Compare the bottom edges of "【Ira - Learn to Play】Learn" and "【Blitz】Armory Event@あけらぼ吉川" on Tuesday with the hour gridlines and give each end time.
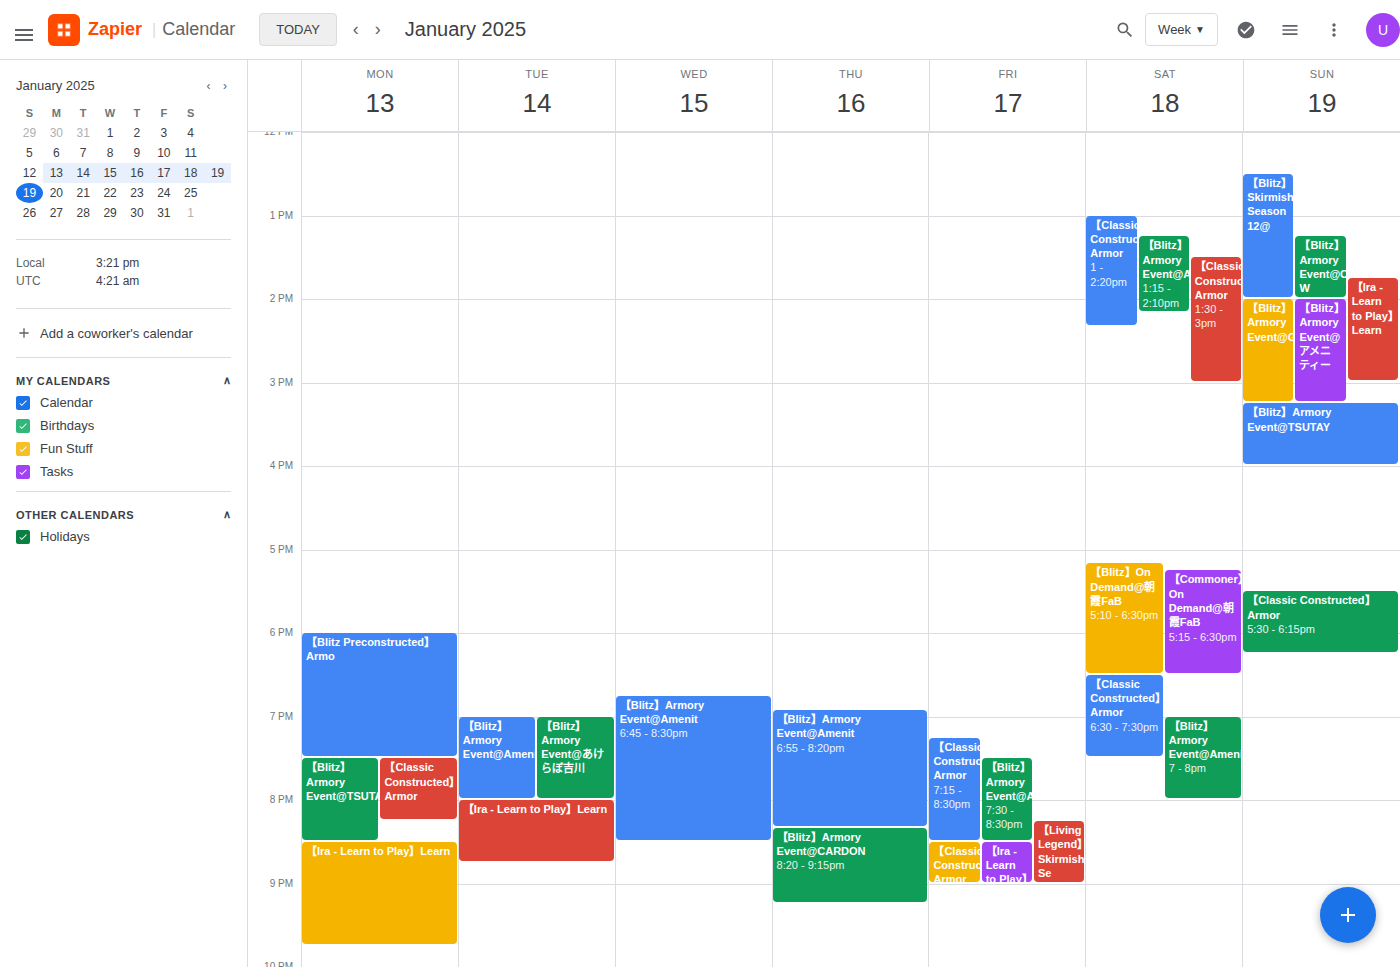
"【Ira - Learn to Play】Learn": 8:45 PM, neither: three quarters of the way from the 8 PM line to the 9 PM line. "【Blitz】Armory Event@あけらぼ吉川": 8:00 PM, exactly on the 8 PM line.